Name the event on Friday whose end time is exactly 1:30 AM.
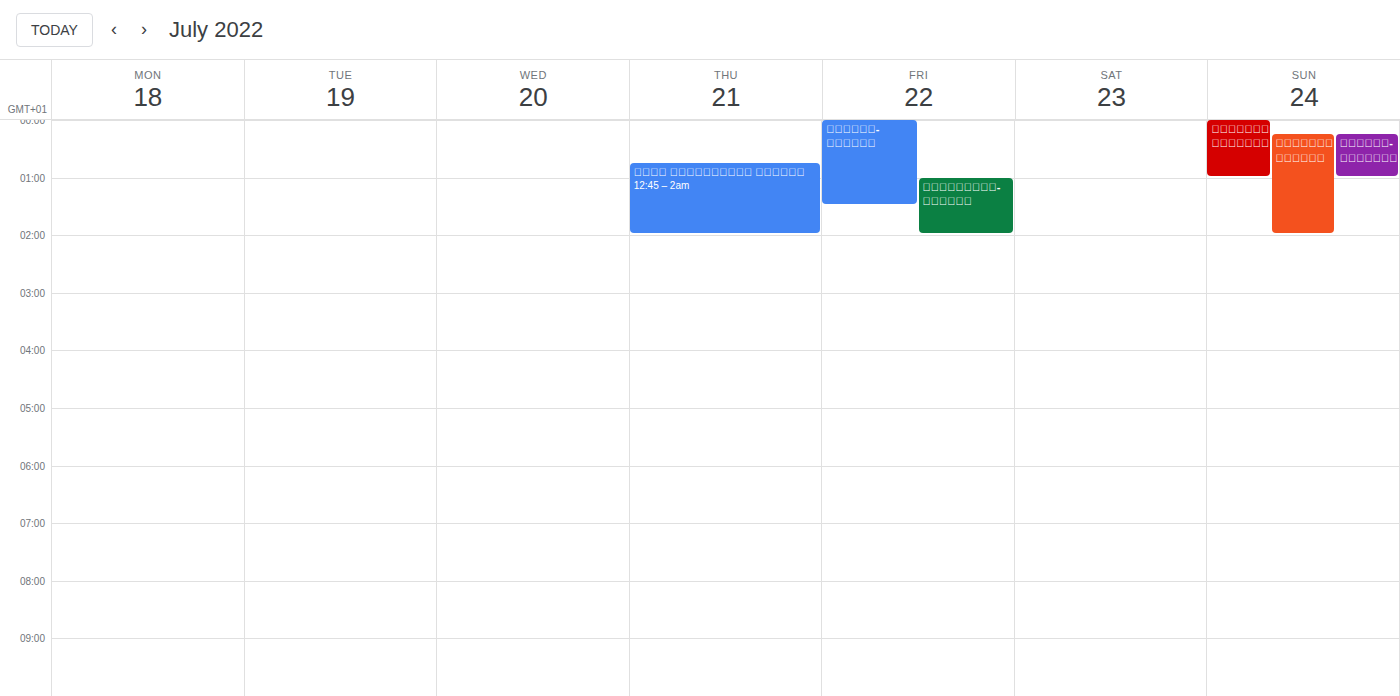
"प्रदोष-व्रतम्"